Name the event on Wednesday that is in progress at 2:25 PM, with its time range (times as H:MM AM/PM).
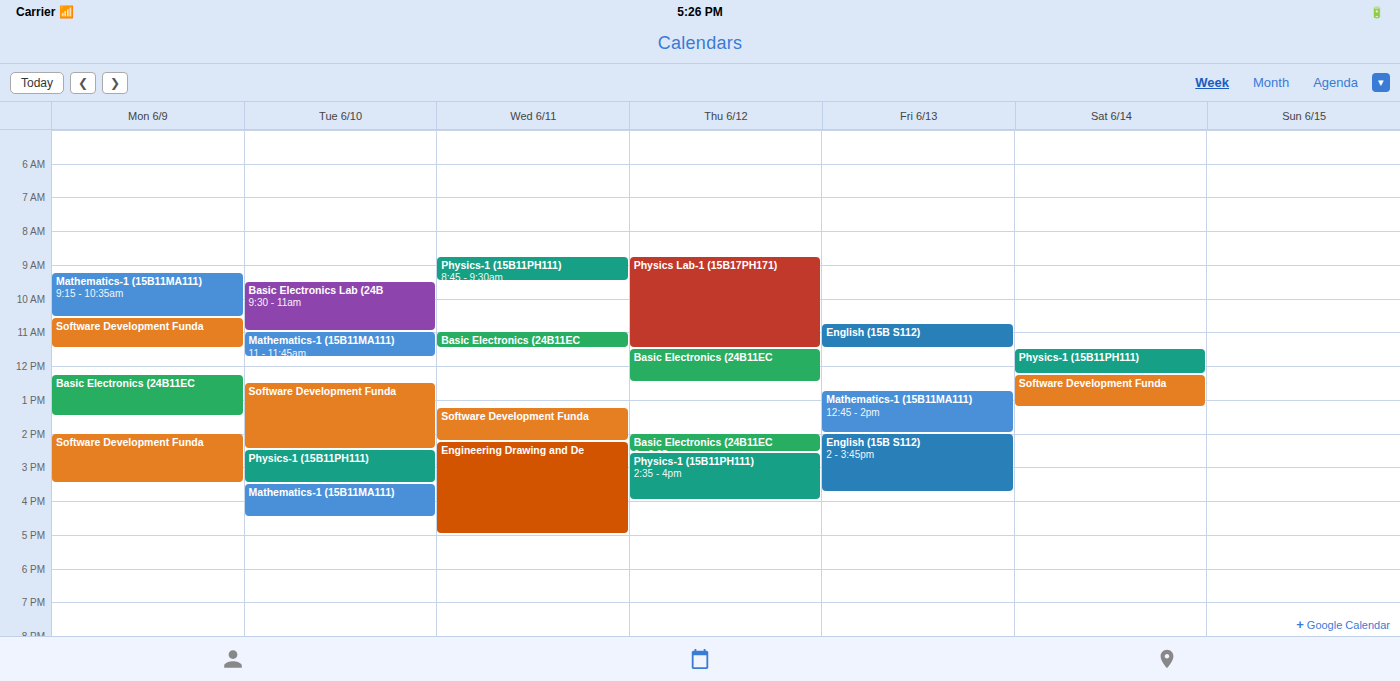
"Engineering Drawing and De", 2:15 PM to 5:00 PM